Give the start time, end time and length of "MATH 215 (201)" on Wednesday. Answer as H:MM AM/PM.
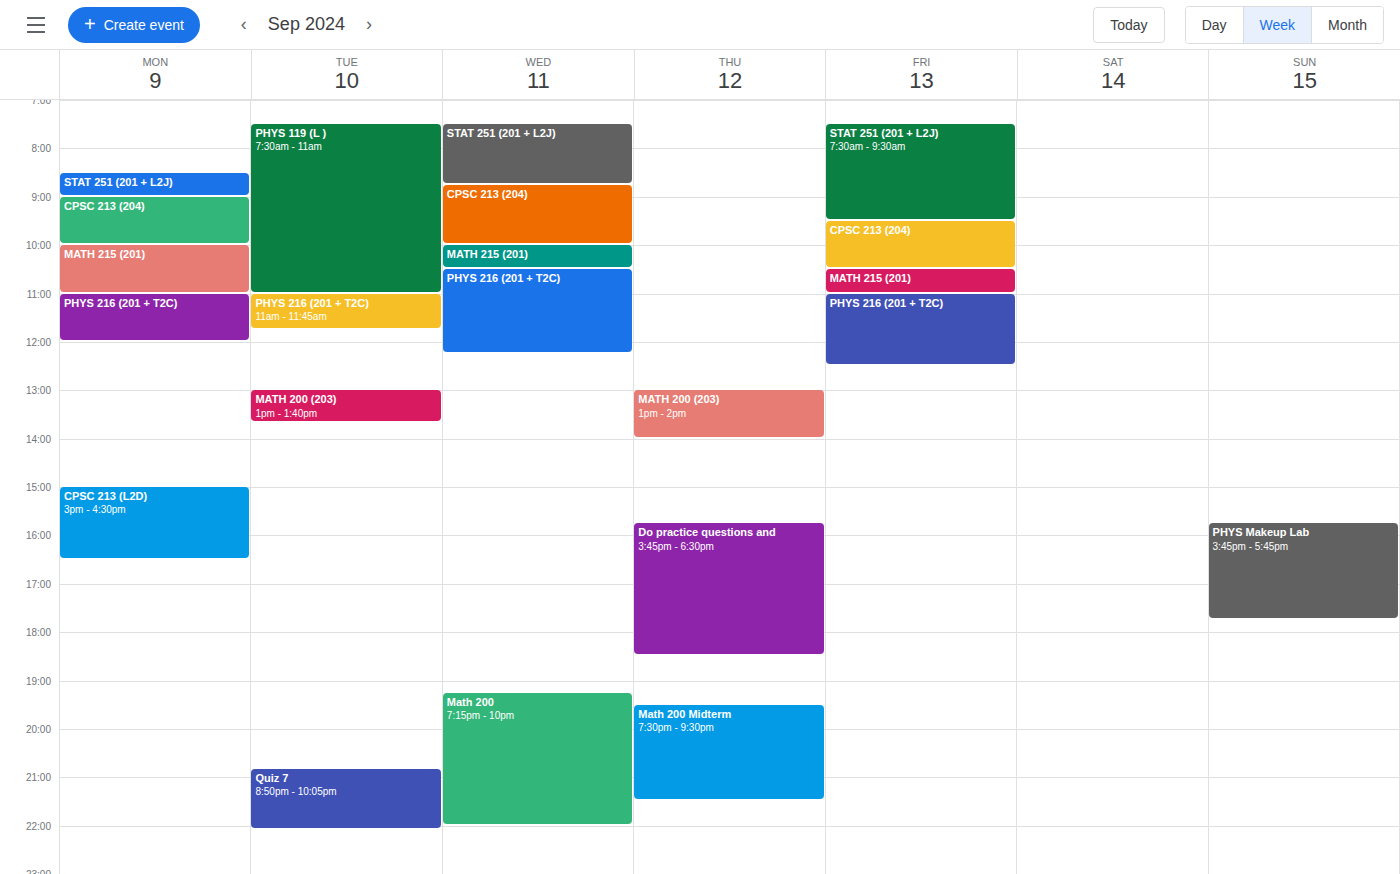
10:00 AM to 10:30 AM, 30 minutes